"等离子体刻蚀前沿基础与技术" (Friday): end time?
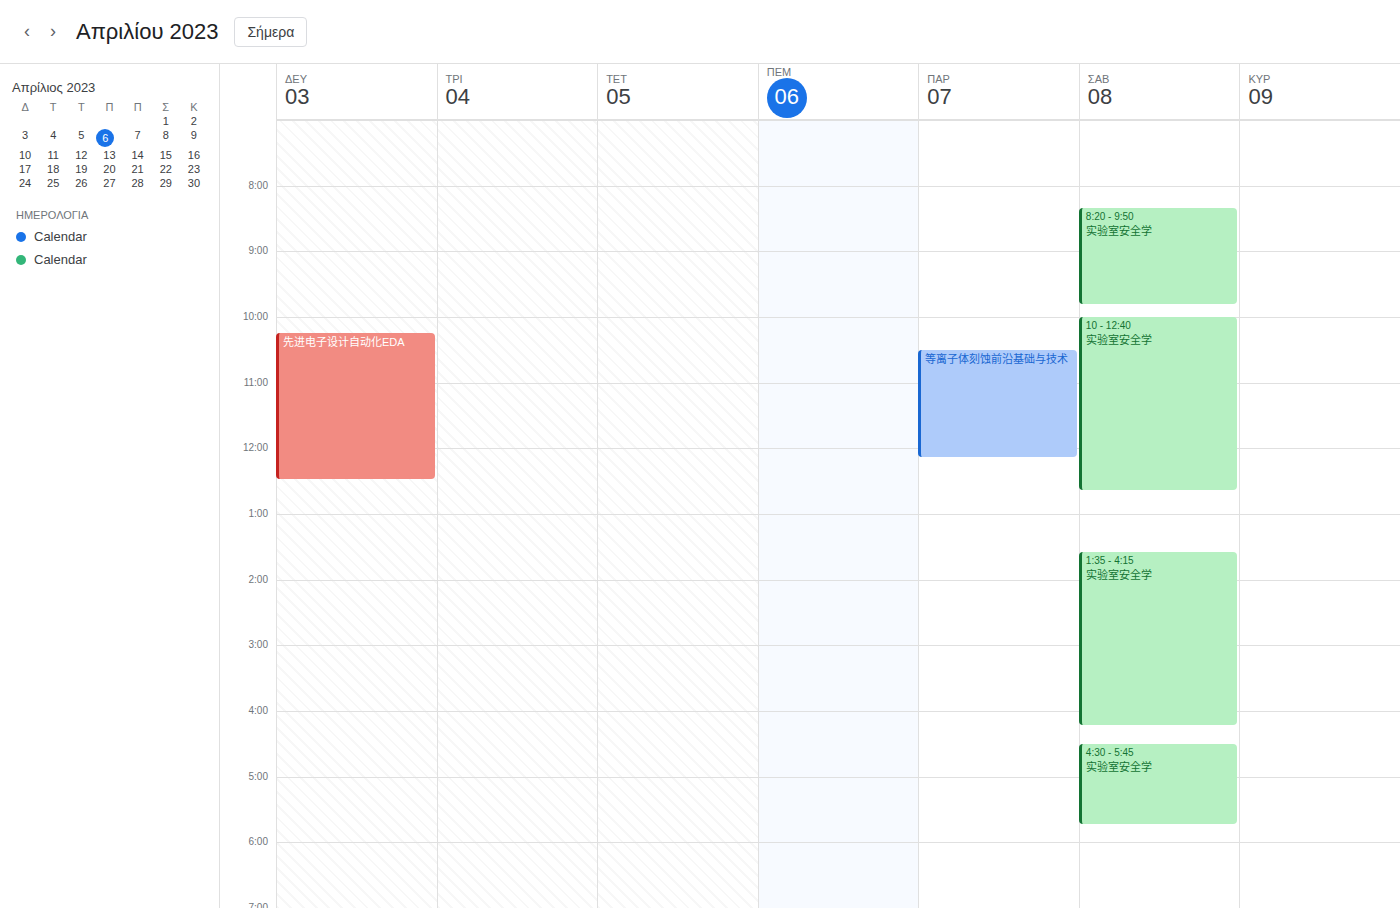
12:10 PM